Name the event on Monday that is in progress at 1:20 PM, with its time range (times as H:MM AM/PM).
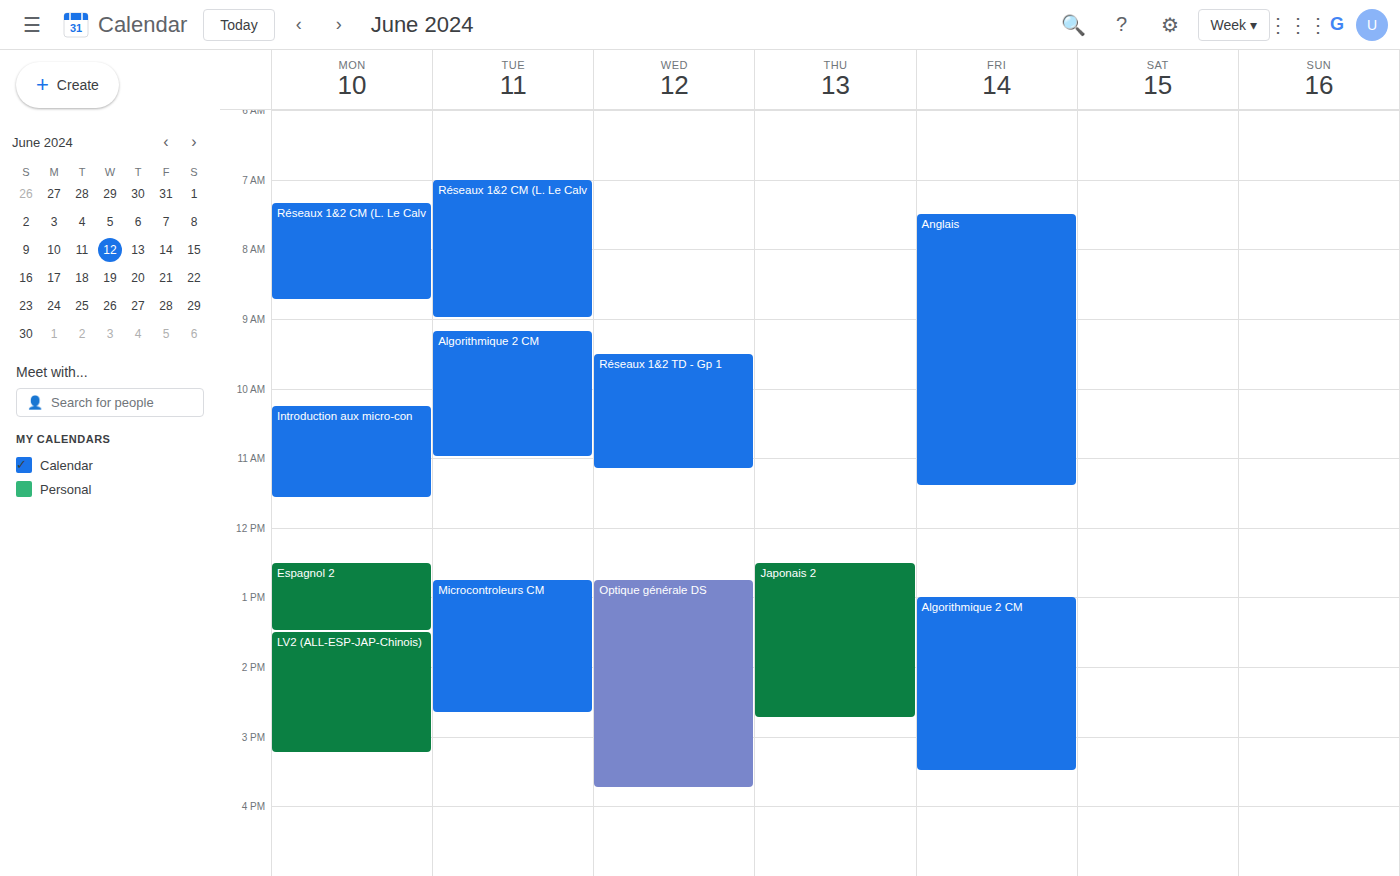
"Espagnol 2", 12:30 PM to 1:30 PM